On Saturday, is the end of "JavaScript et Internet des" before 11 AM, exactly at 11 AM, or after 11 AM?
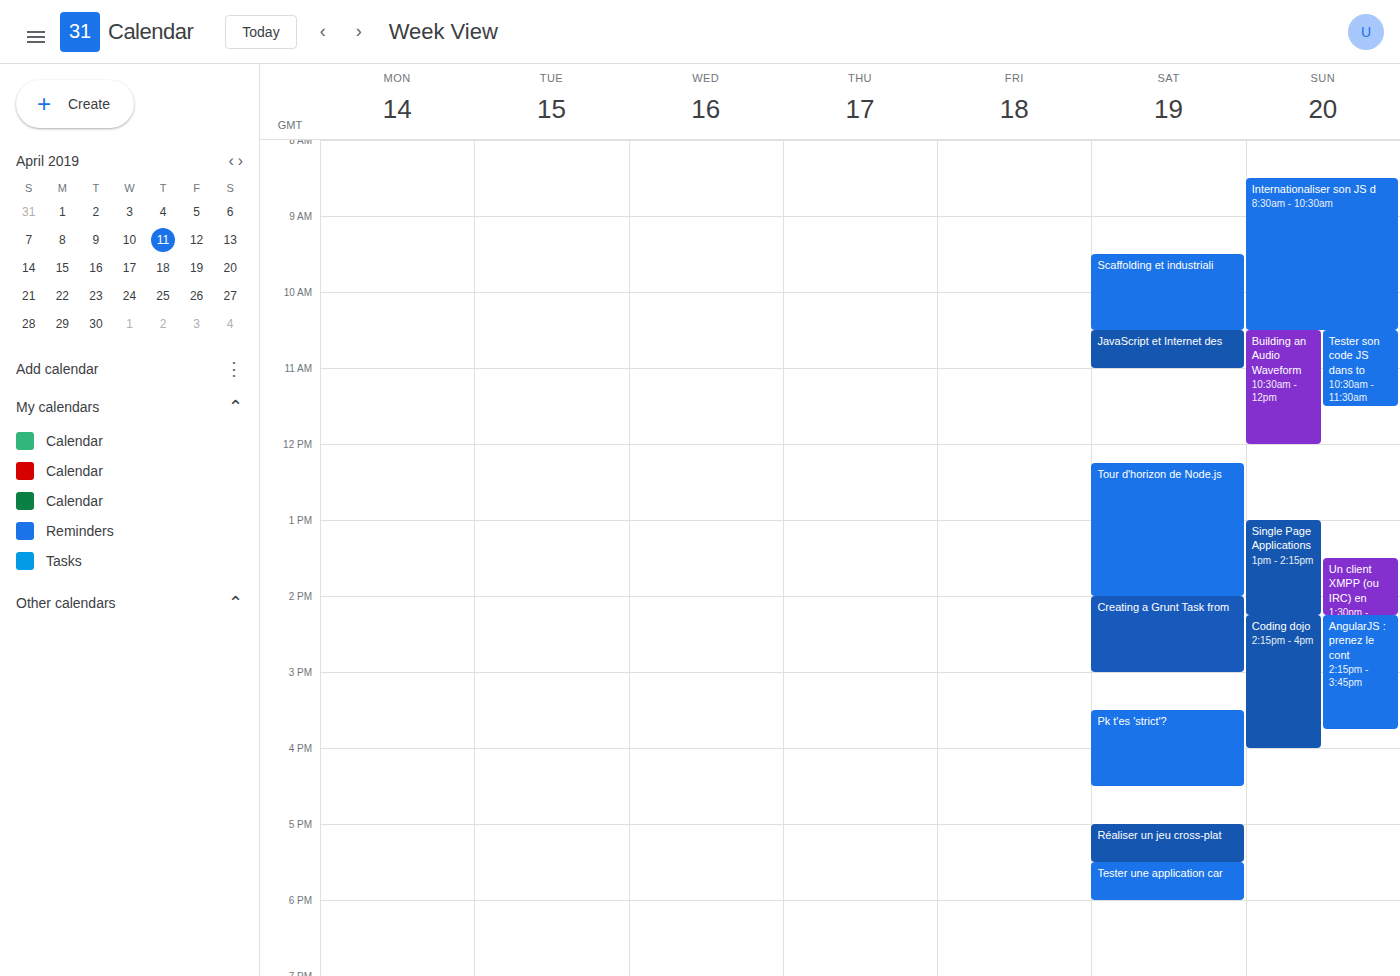
11:00 AM -- exactly at 11 AM, on the 11 AM line.